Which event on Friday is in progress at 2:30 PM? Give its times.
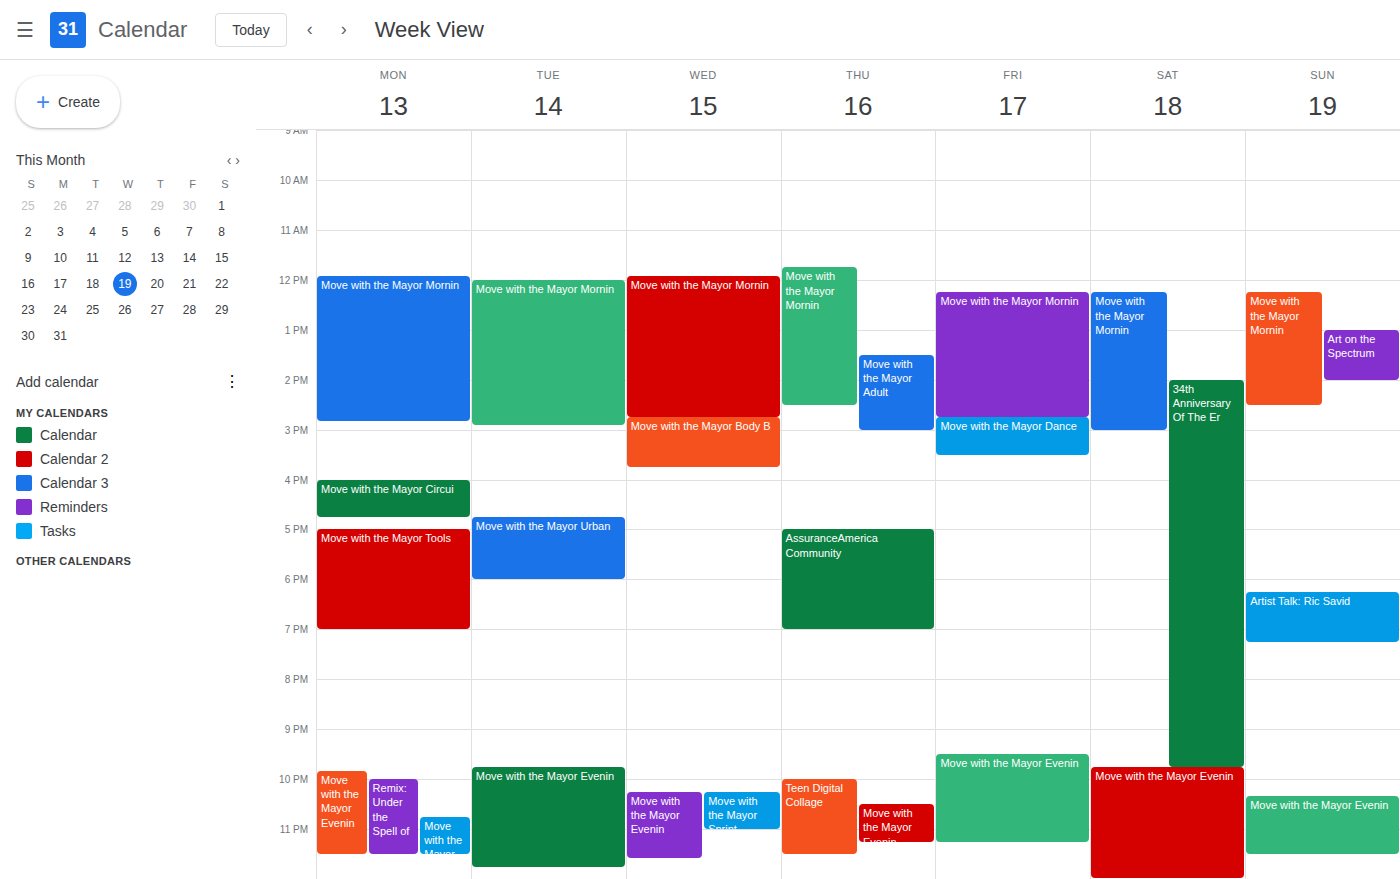
"Move with the Mayor Mornin", 12:15 PM to 2:45 PM